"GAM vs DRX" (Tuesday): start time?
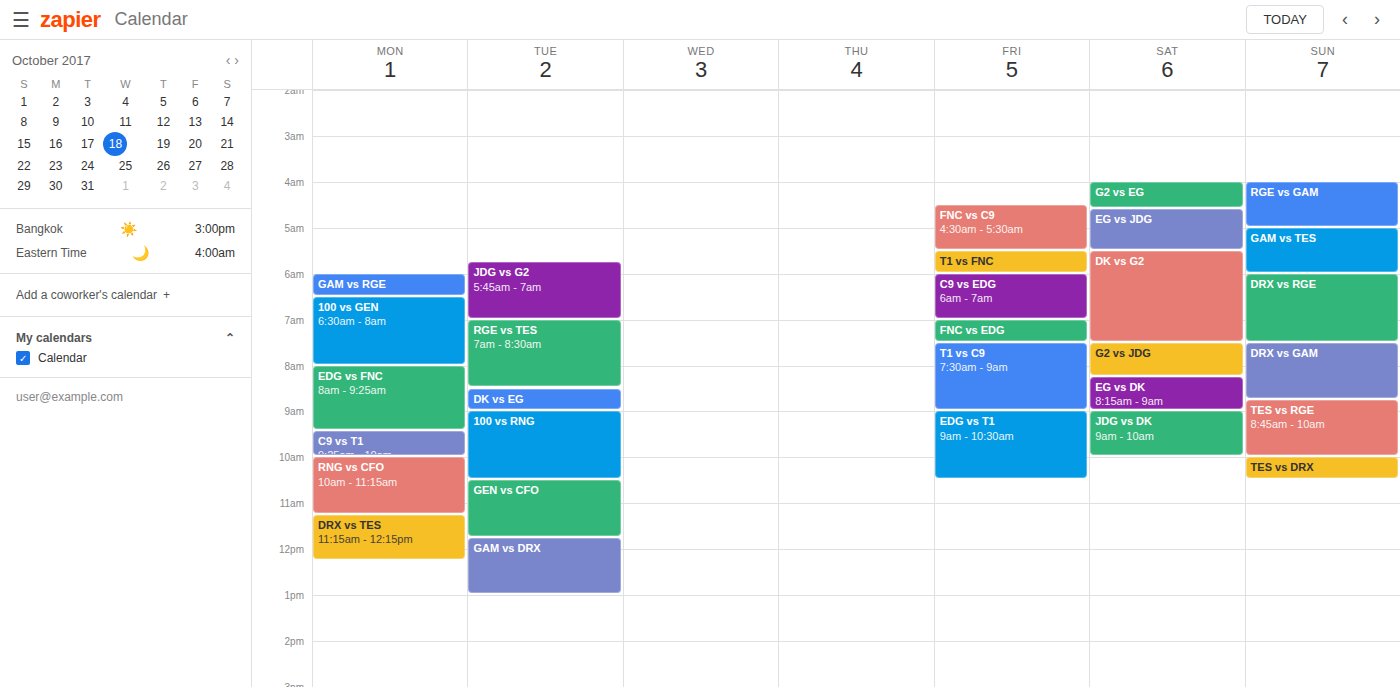
11:45 AM